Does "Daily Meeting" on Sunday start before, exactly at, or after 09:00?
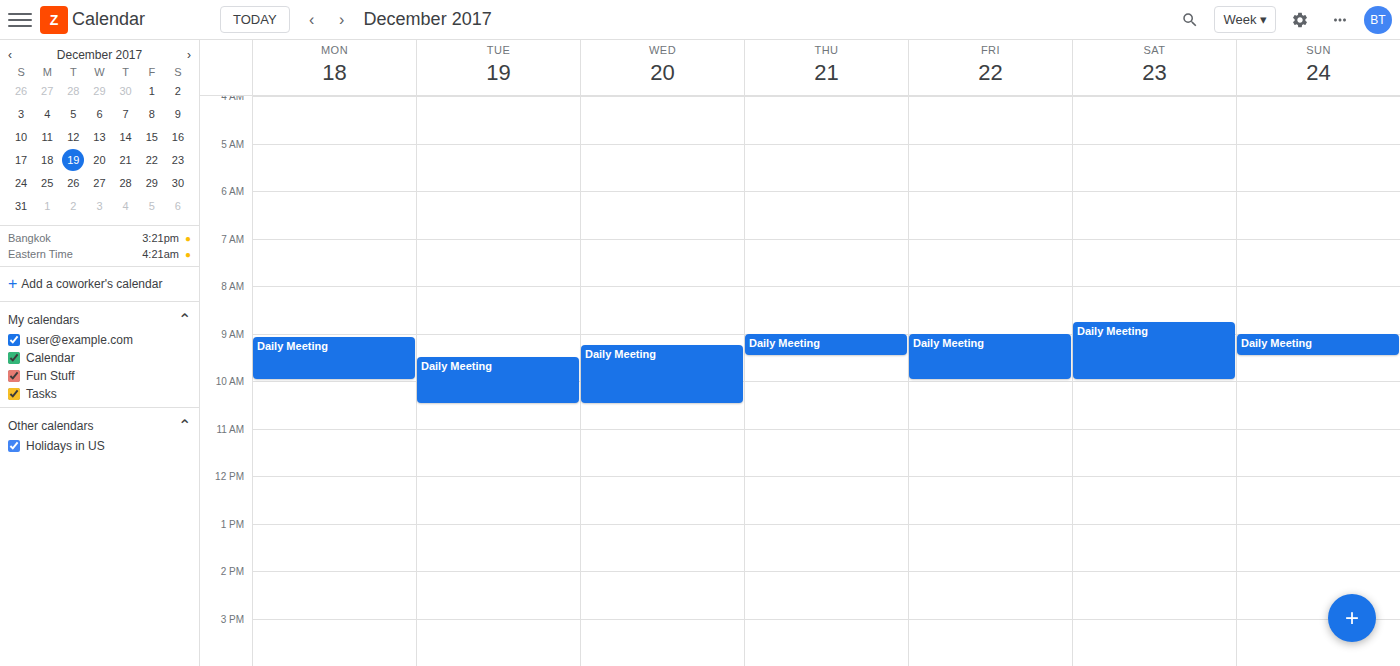
09:00 -- exactly at 09:00, on the 09:00 line.